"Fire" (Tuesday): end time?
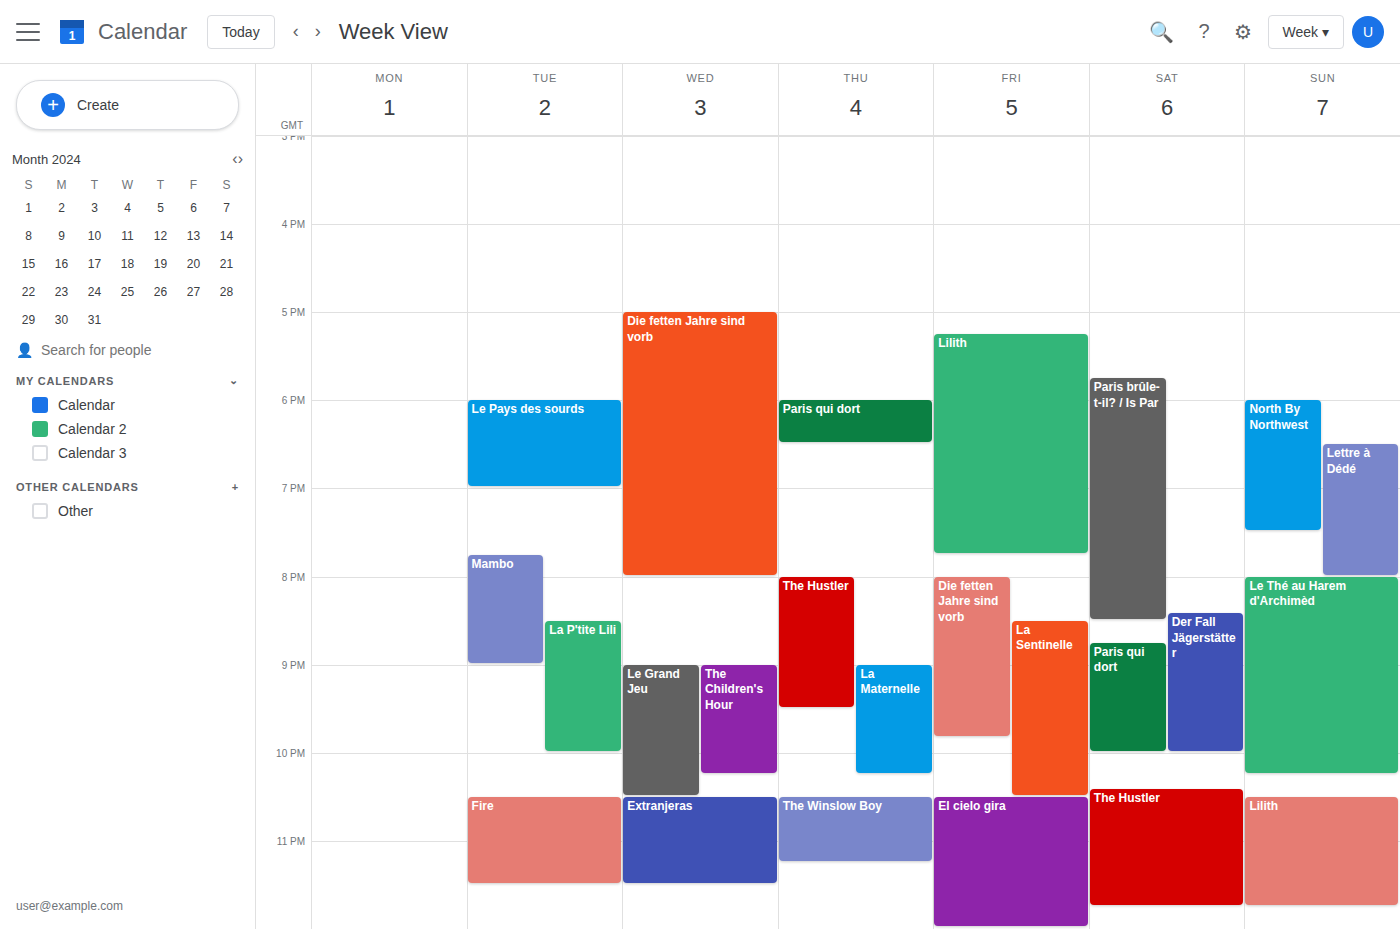
11:30 PM